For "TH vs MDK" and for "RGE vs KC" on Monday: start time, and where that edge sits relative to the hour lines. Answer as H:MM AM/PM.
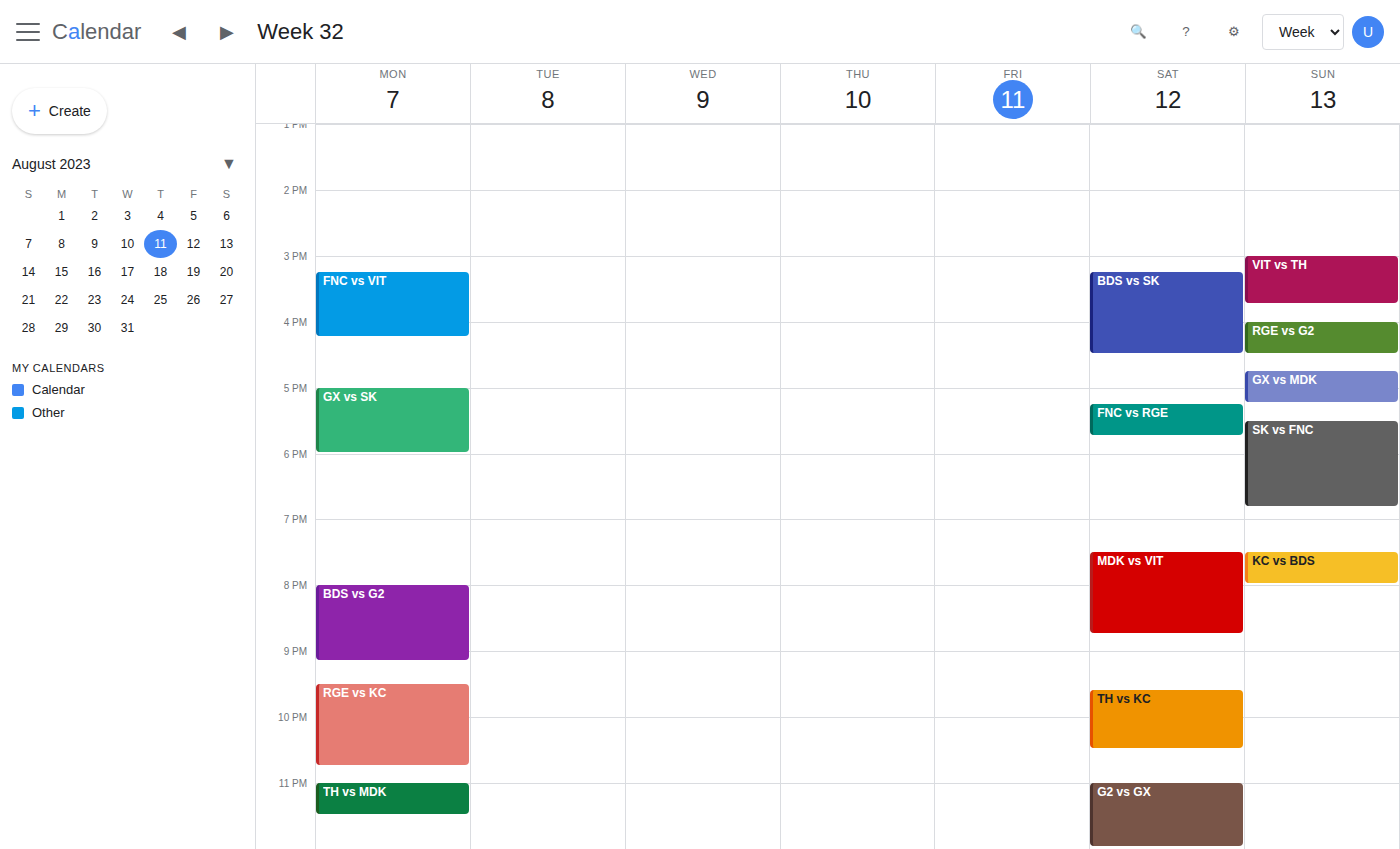
"TH vs MDK": 11:00 PM, exactly on the 11 PM line. "RGE vs KC": 9:30 PM, halfway between the 9 PM and 10 PM lines.